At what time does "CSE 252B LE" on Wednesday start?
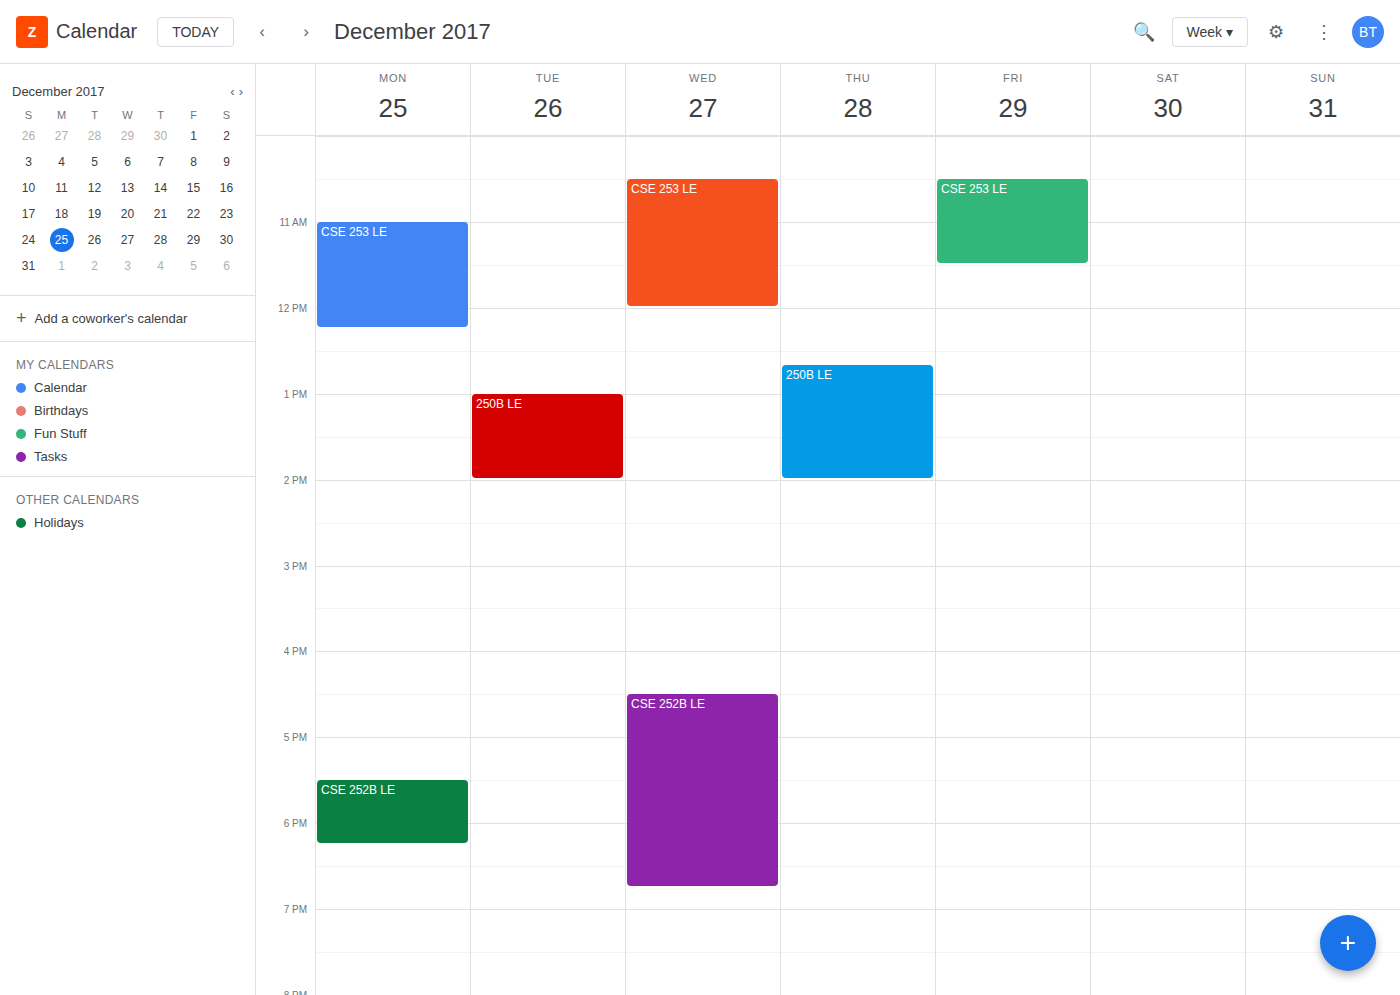
4:30 PM